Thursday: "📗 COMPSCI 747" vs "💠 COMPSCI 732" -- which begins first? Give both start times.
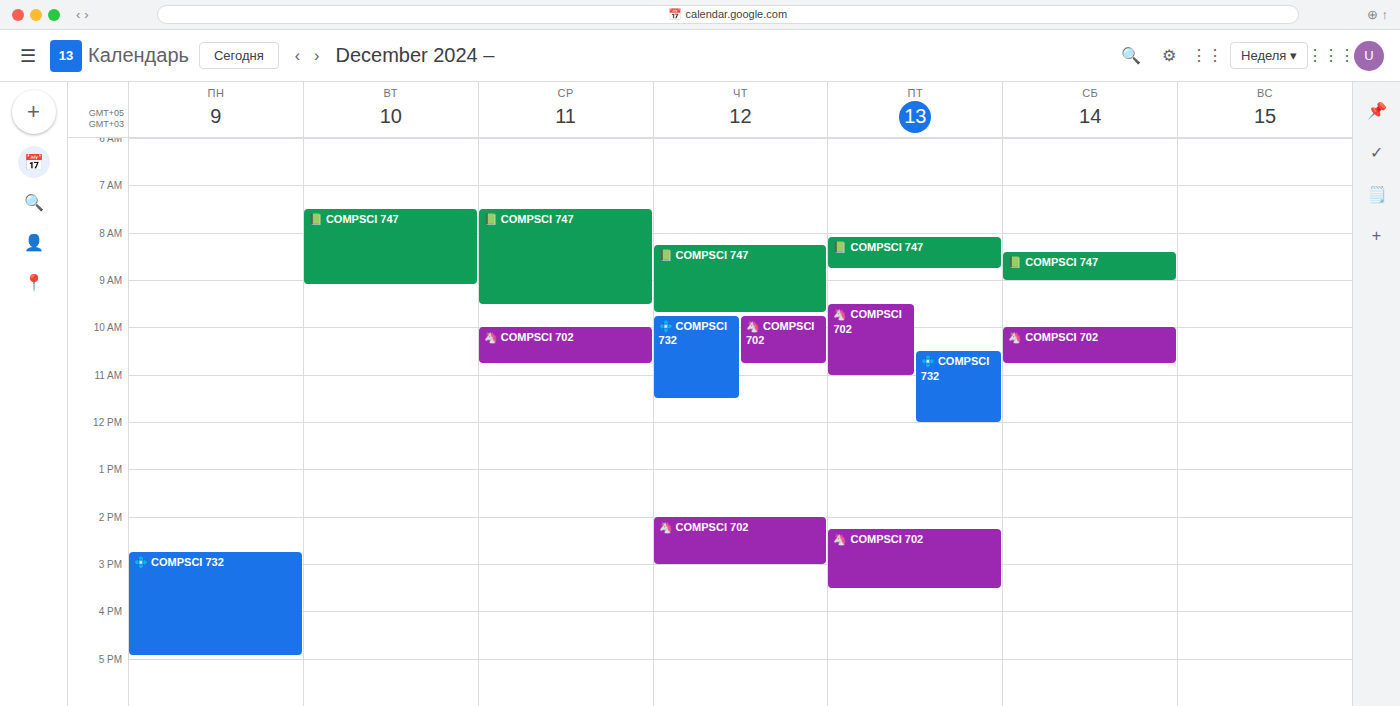
"📗 COMPSCI 747" 8:15 AM; "💠 COMPSCI 732" 9:45 AM.